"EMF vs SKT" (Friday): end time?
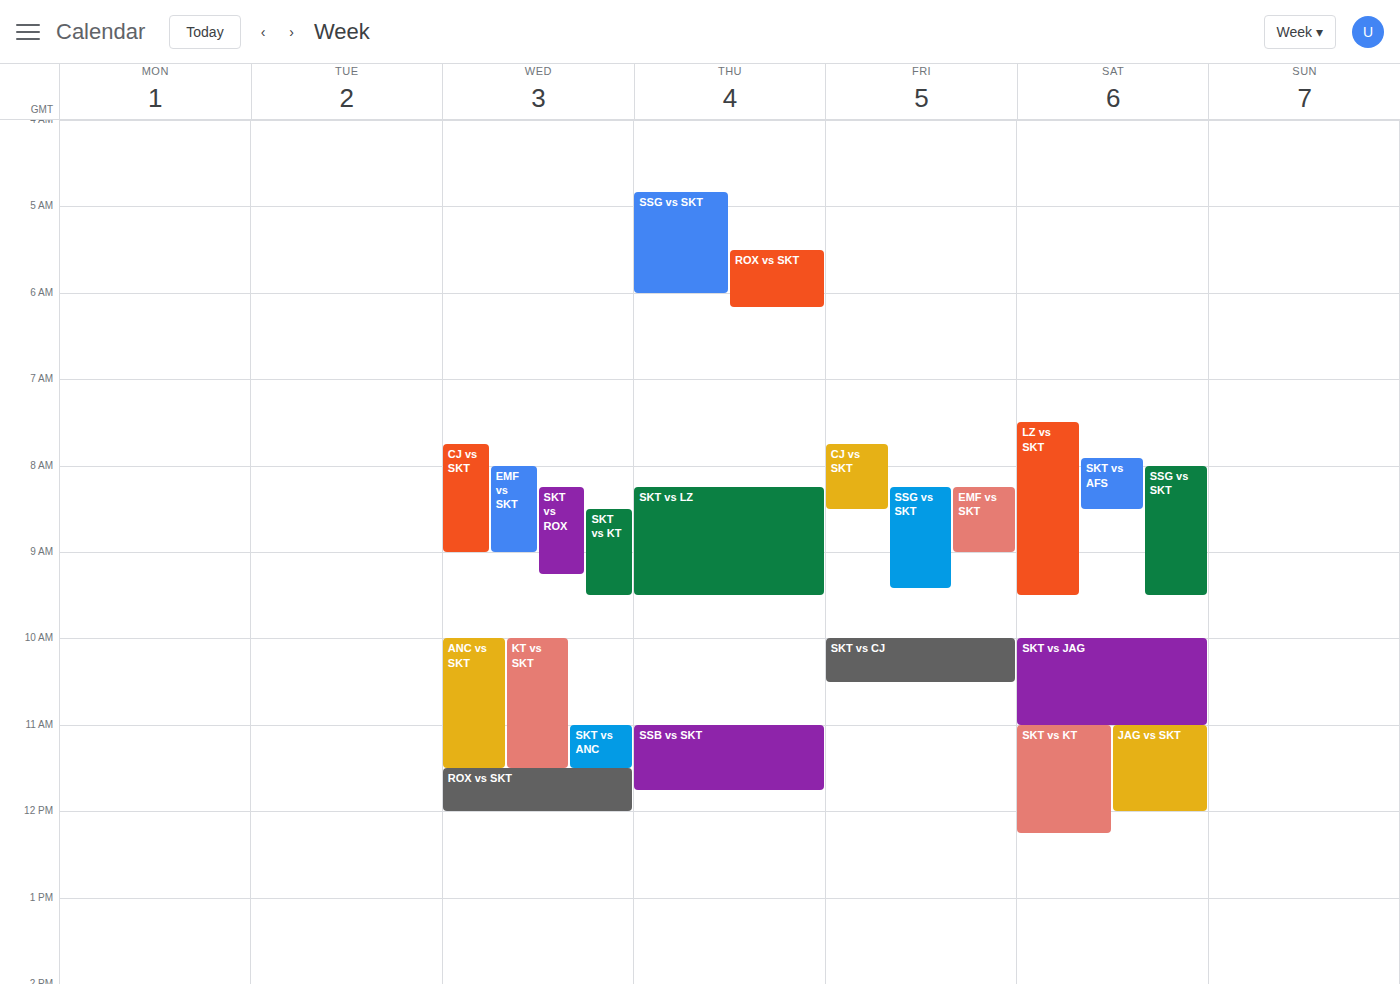
9:00 AM